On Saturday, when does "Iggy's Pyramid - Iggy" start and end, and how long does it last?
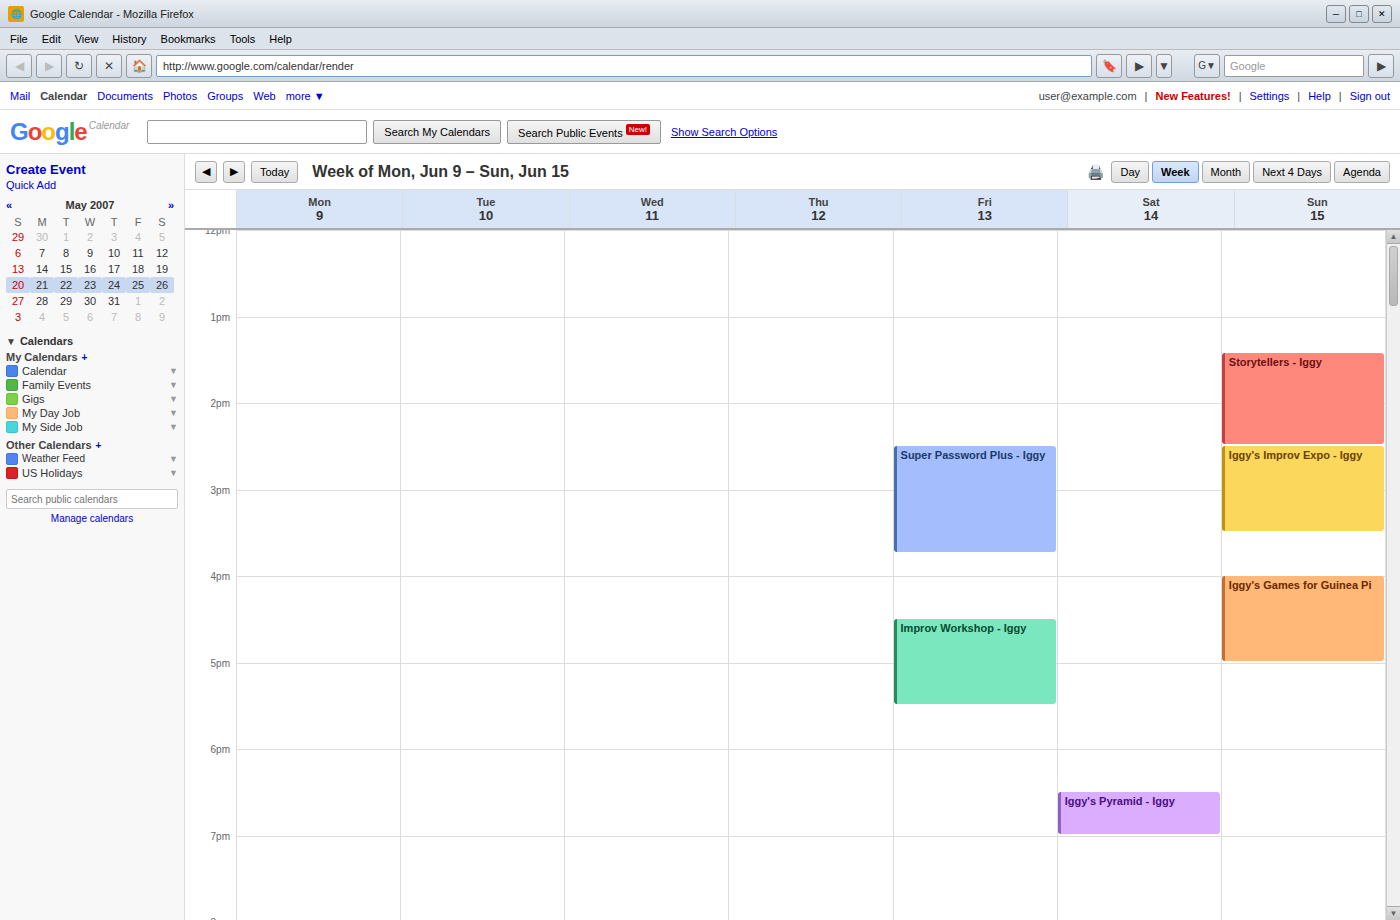
6:30 PM to 7:00 PM, 30 minutes